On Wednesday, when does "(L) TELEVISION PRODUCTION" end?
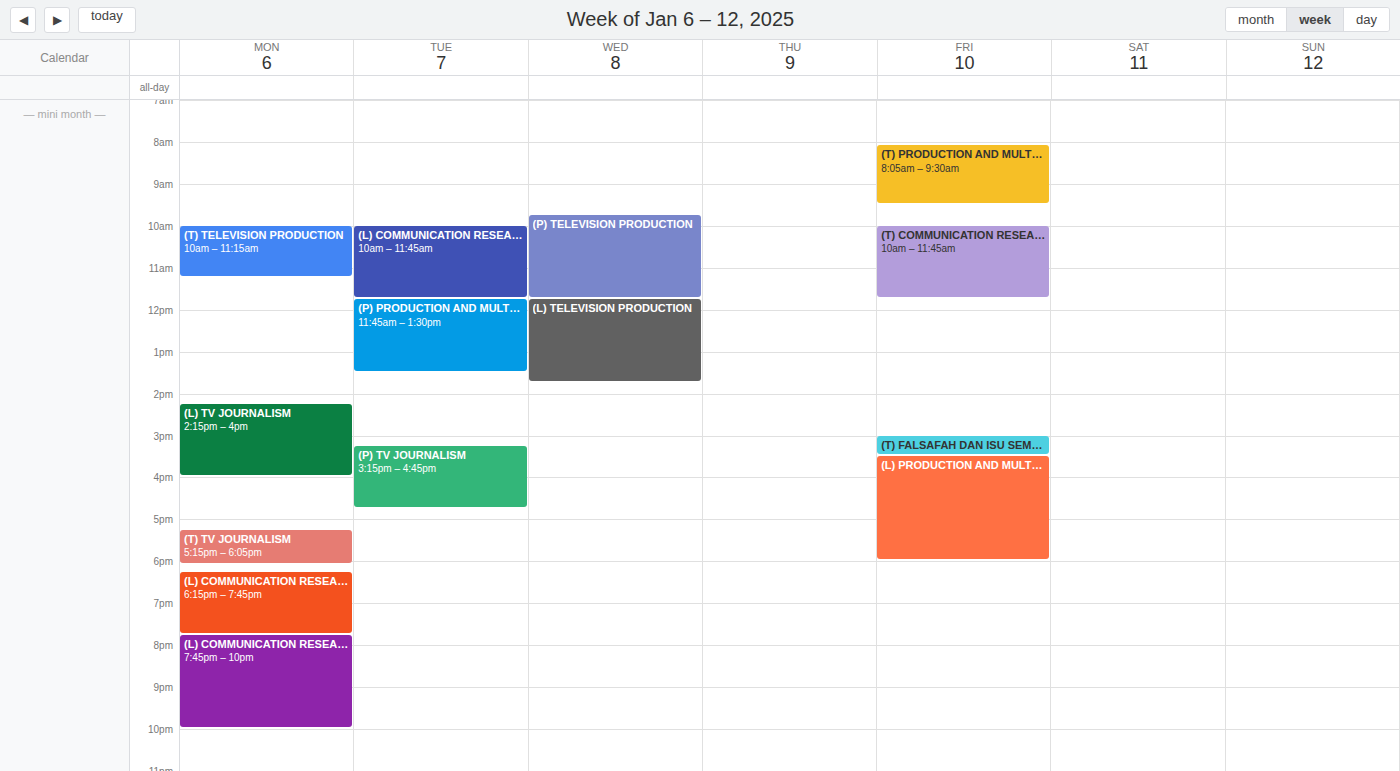
1:45 PM